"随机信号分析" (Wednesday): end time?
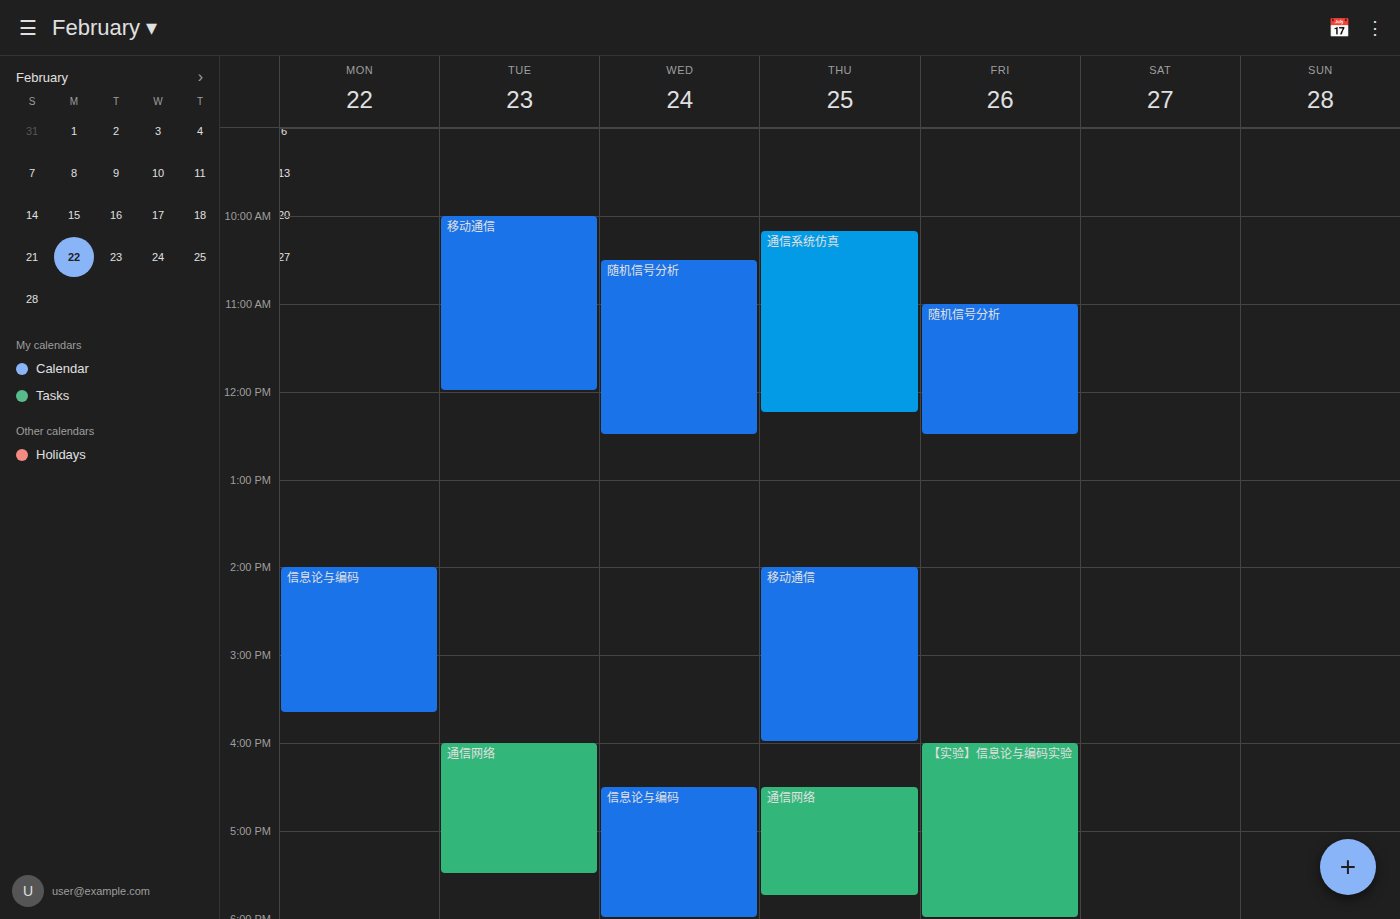
12:30